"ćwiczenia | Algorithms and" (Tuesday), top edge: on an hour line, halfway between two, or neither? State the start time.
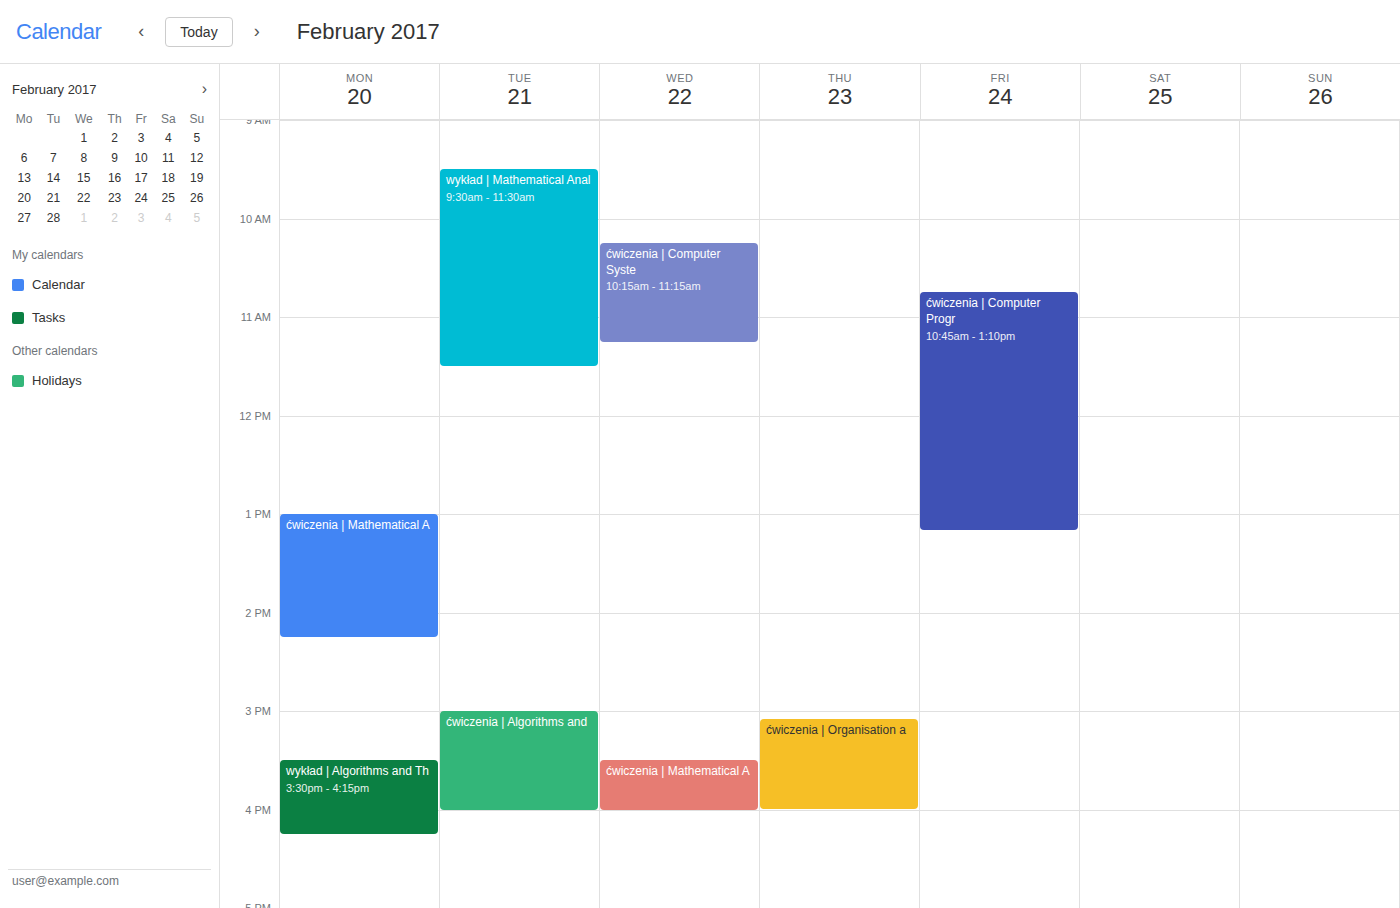
3:00 PM -- exactly on the 3 PM line.